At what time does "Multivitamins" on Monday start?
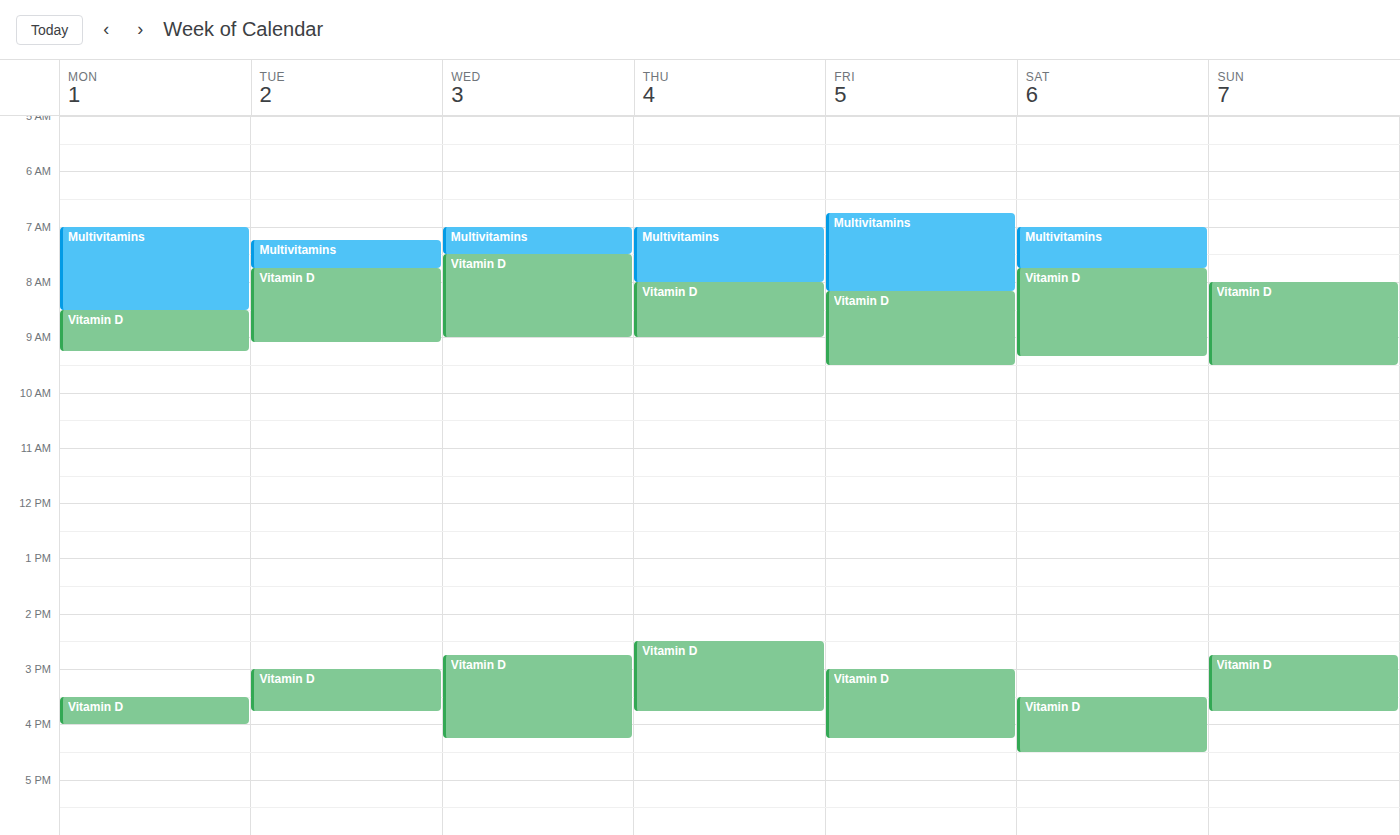
7:00 AM